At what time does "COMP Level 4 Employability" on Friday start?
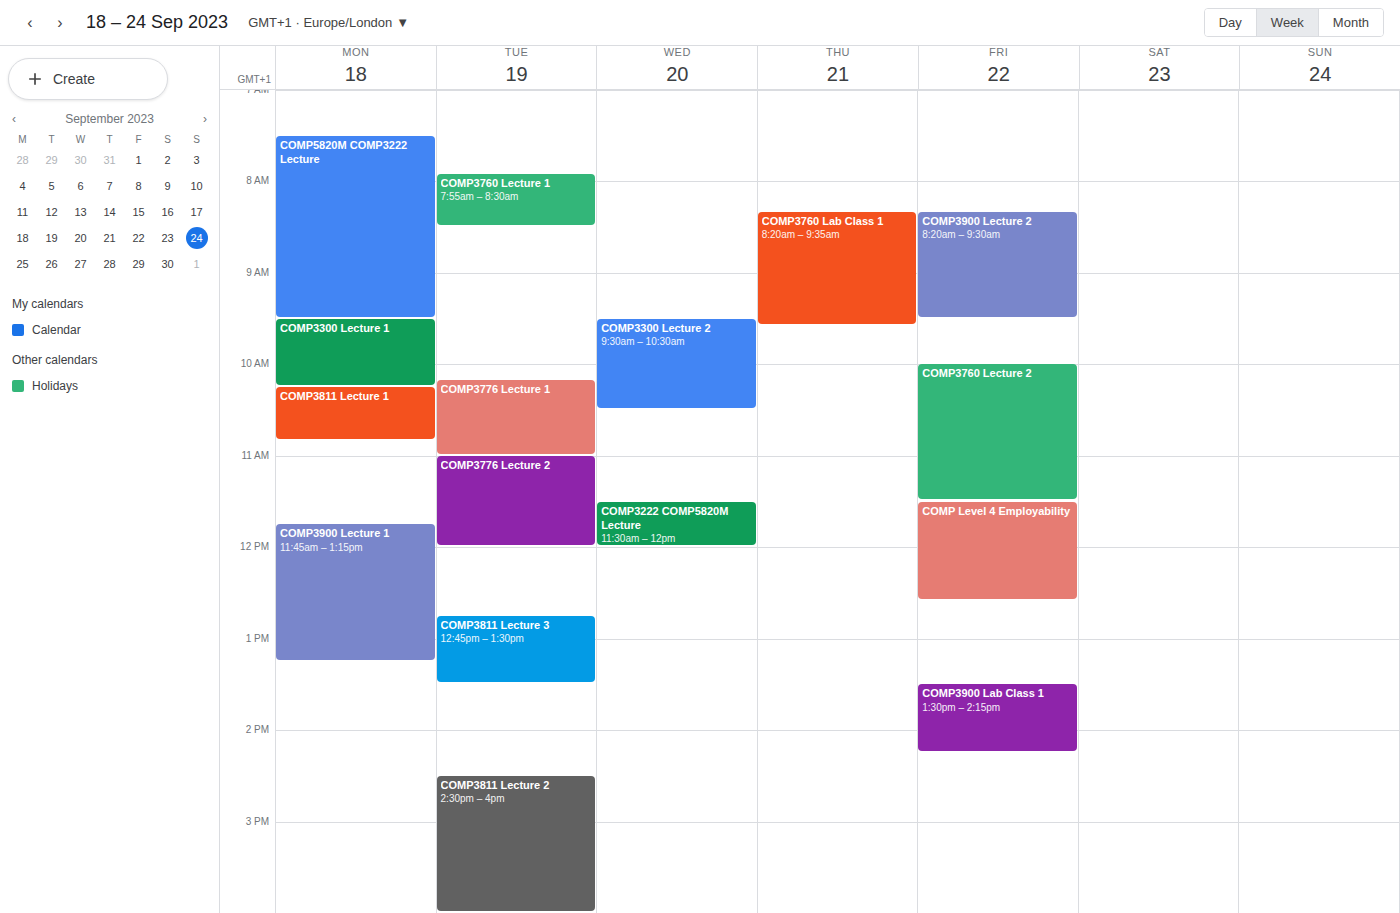
11:30 AM